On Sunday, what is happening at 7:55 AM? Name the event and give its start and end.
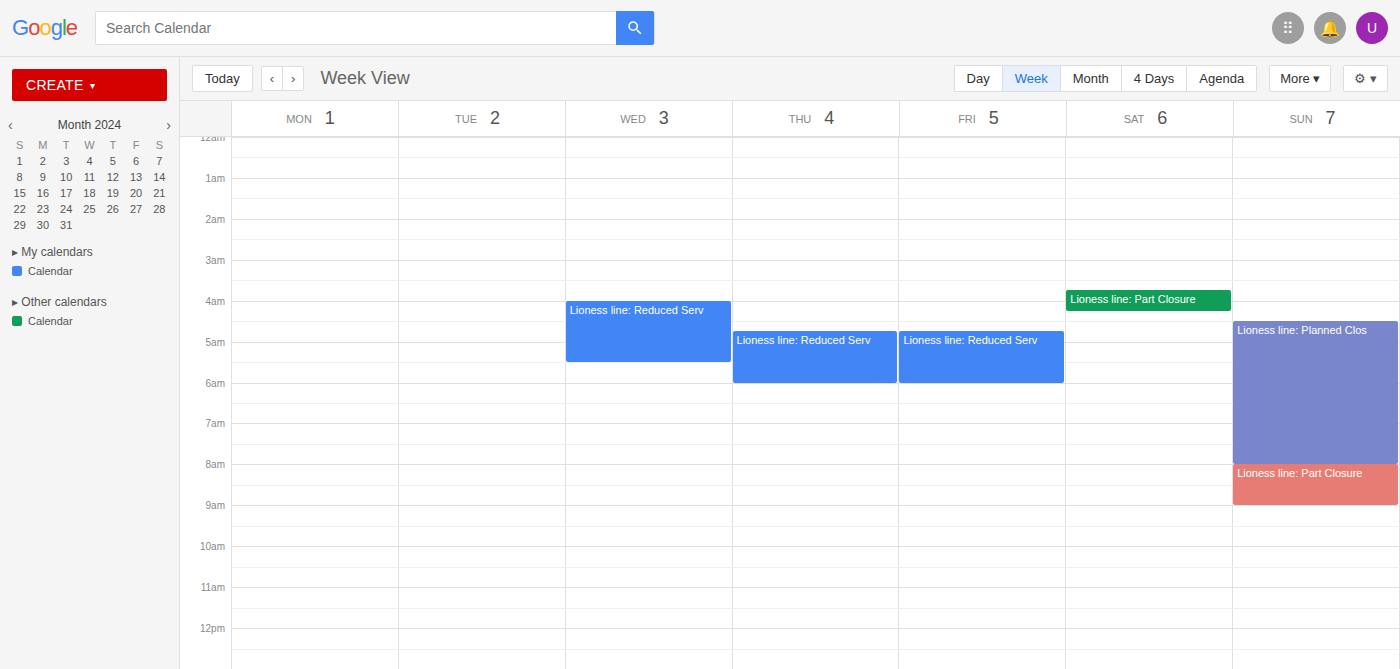
"Lioness line: Planned Clos", 4:30 AM to 8:00 AM